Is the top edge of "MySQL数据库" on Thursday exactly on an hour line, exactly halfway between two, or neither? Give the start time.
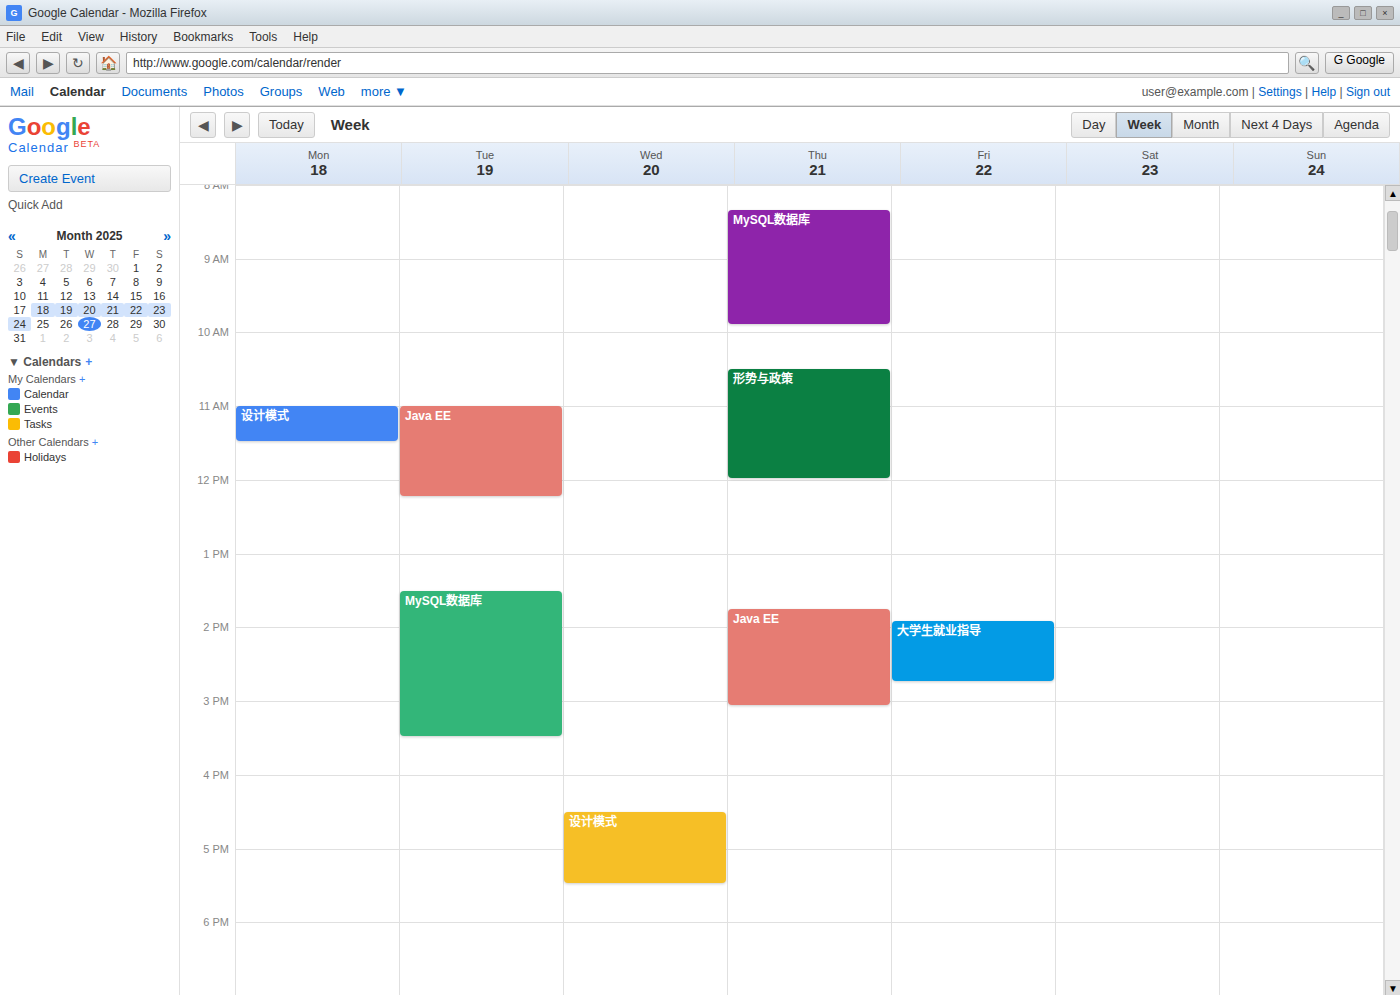
08:20 -- neither: 20 minutes below the 08:00 line and 40 minutes above the 09:00 line.